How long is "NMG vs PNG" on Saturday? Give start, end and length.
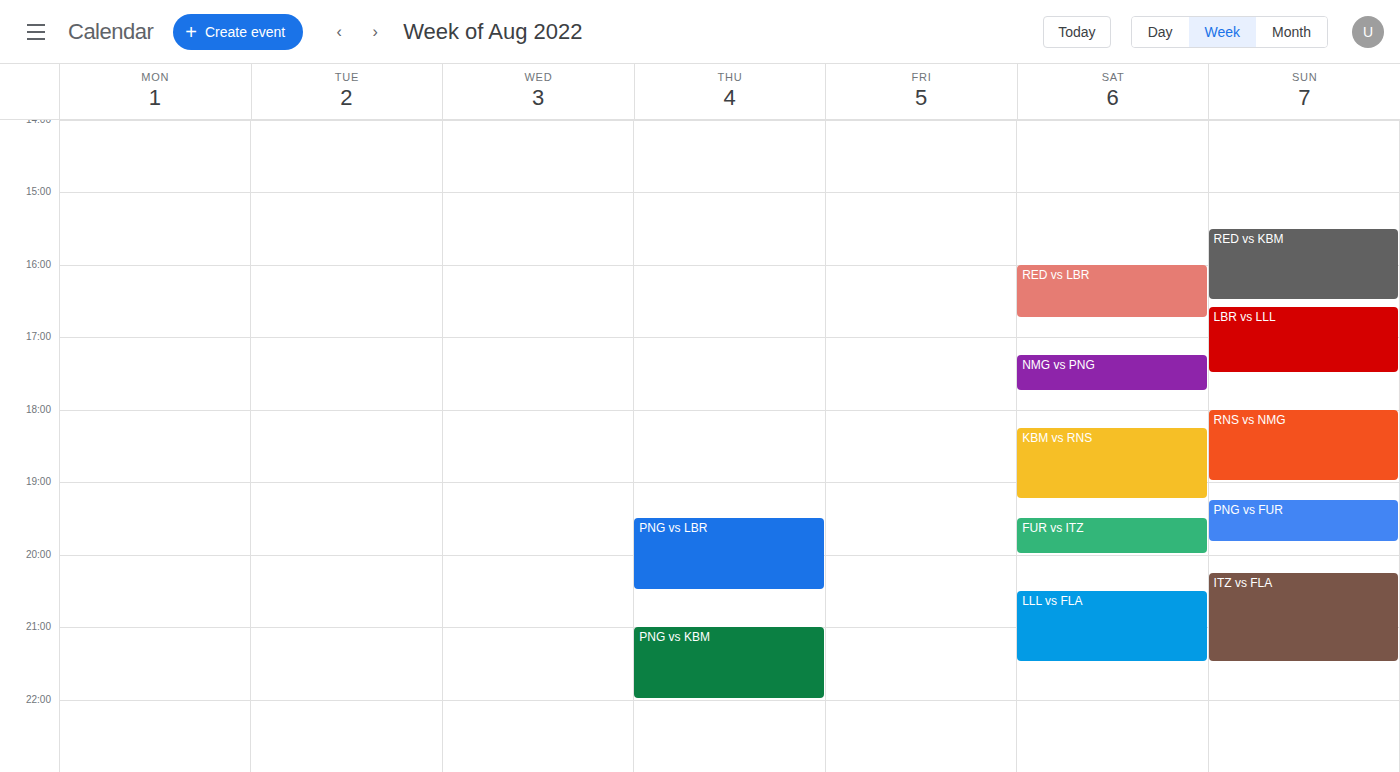
5:15 PM to 5:45 PM, 30 minutes